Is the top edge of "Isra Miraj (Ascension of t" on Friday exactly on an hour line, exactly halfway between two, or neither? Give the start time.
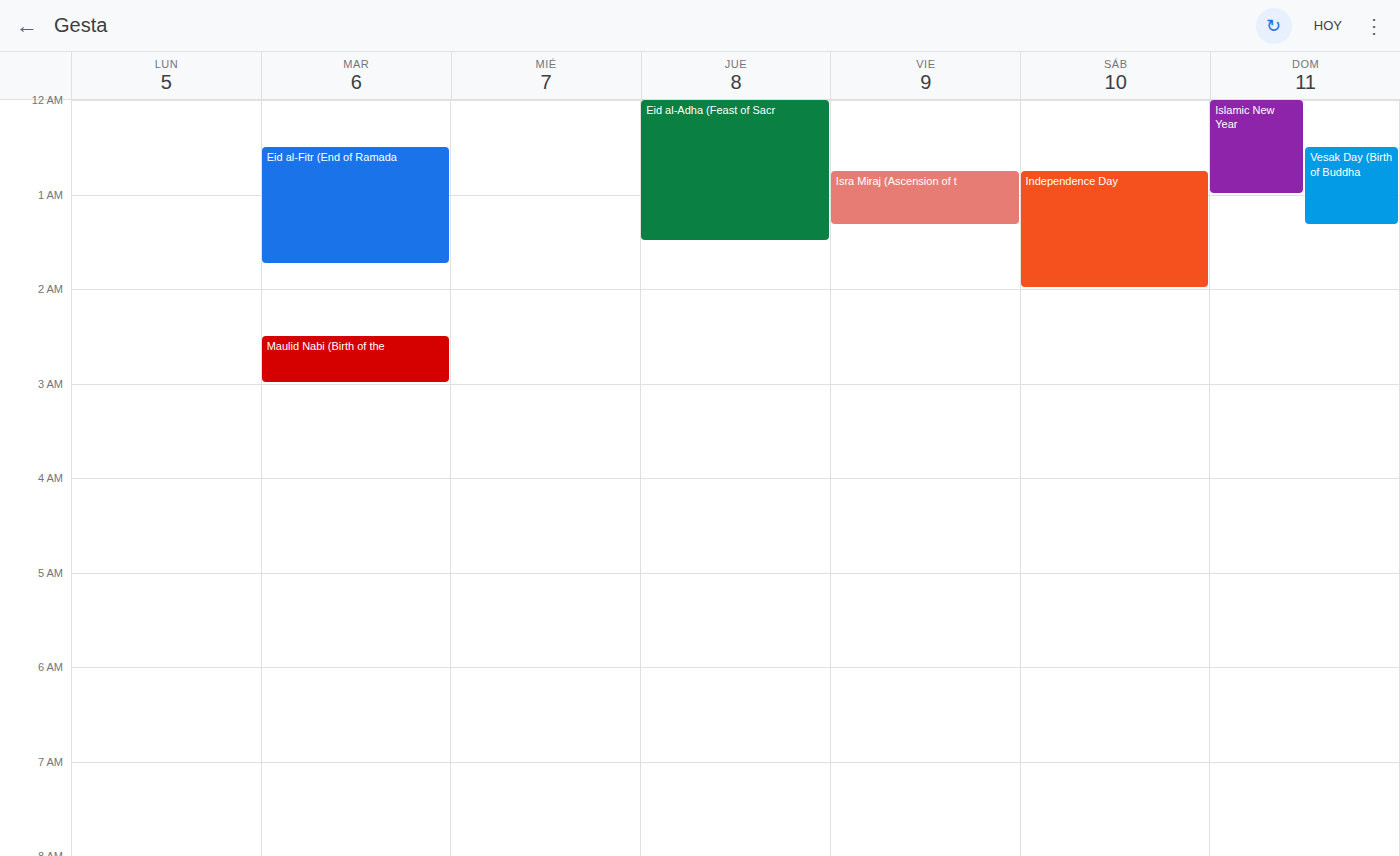
12:45 AM -- neither: three quarters of the way from the 12 AM line to the 1 AM line.